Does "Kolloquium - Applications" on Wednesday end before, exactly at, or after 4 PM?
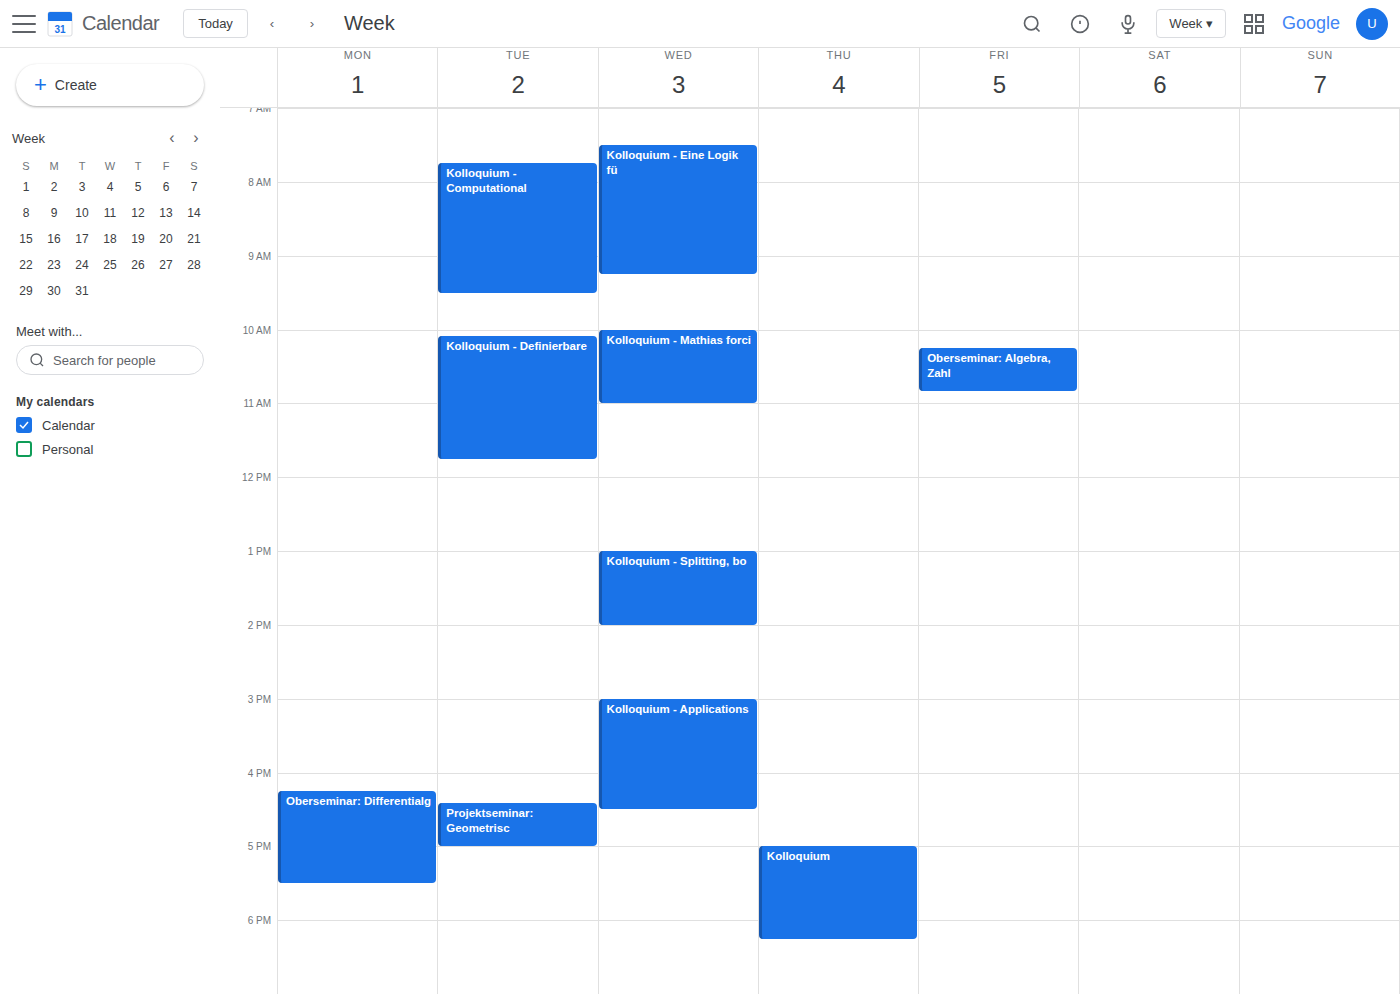
4:30 PM -- after 4 PM, 30 minutes below the 4 PM line.